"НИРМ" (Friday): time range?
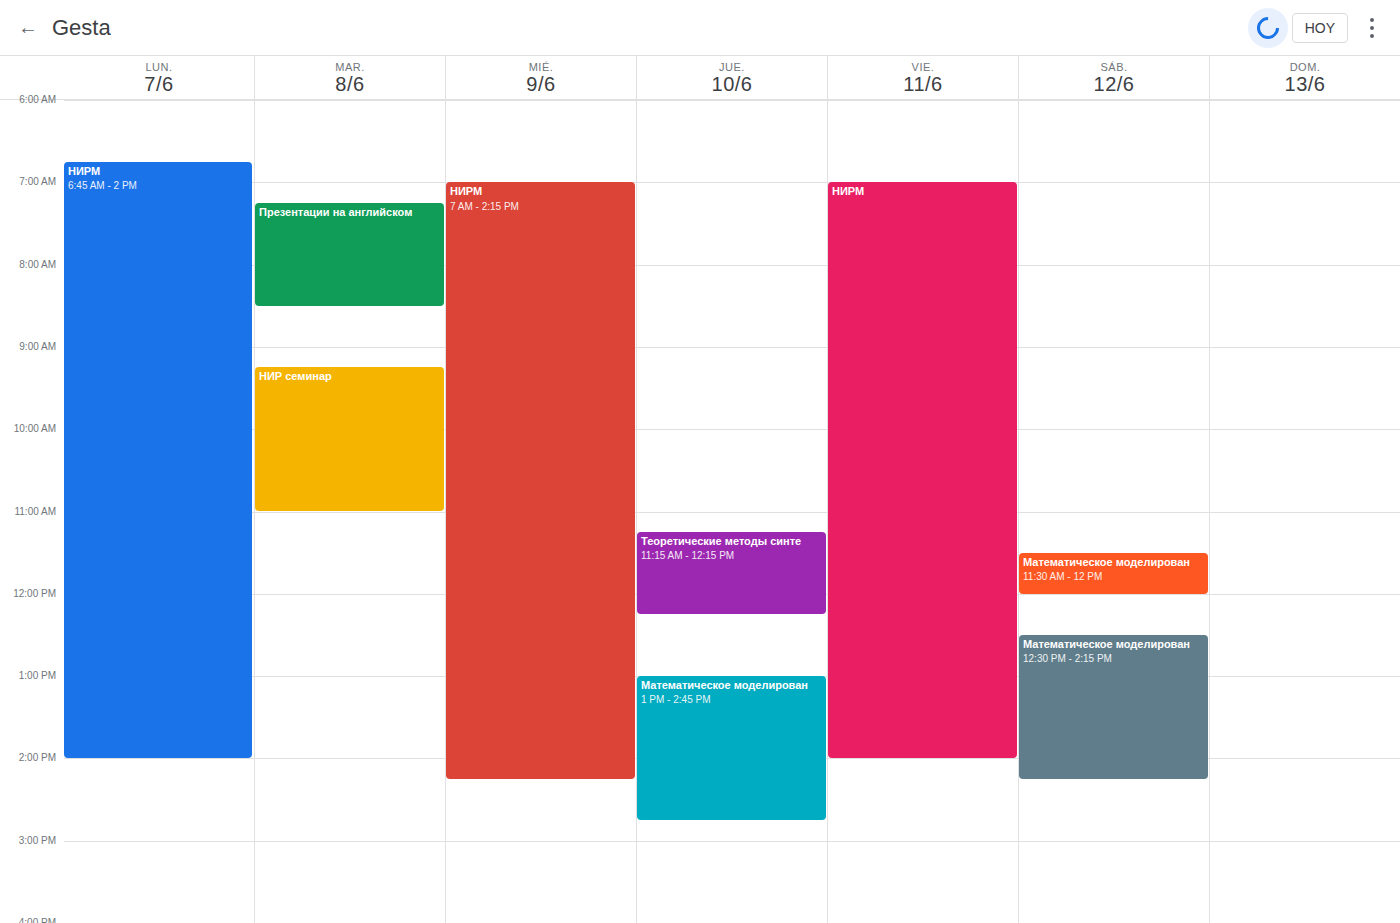
7:00 AM to 2:00 PM